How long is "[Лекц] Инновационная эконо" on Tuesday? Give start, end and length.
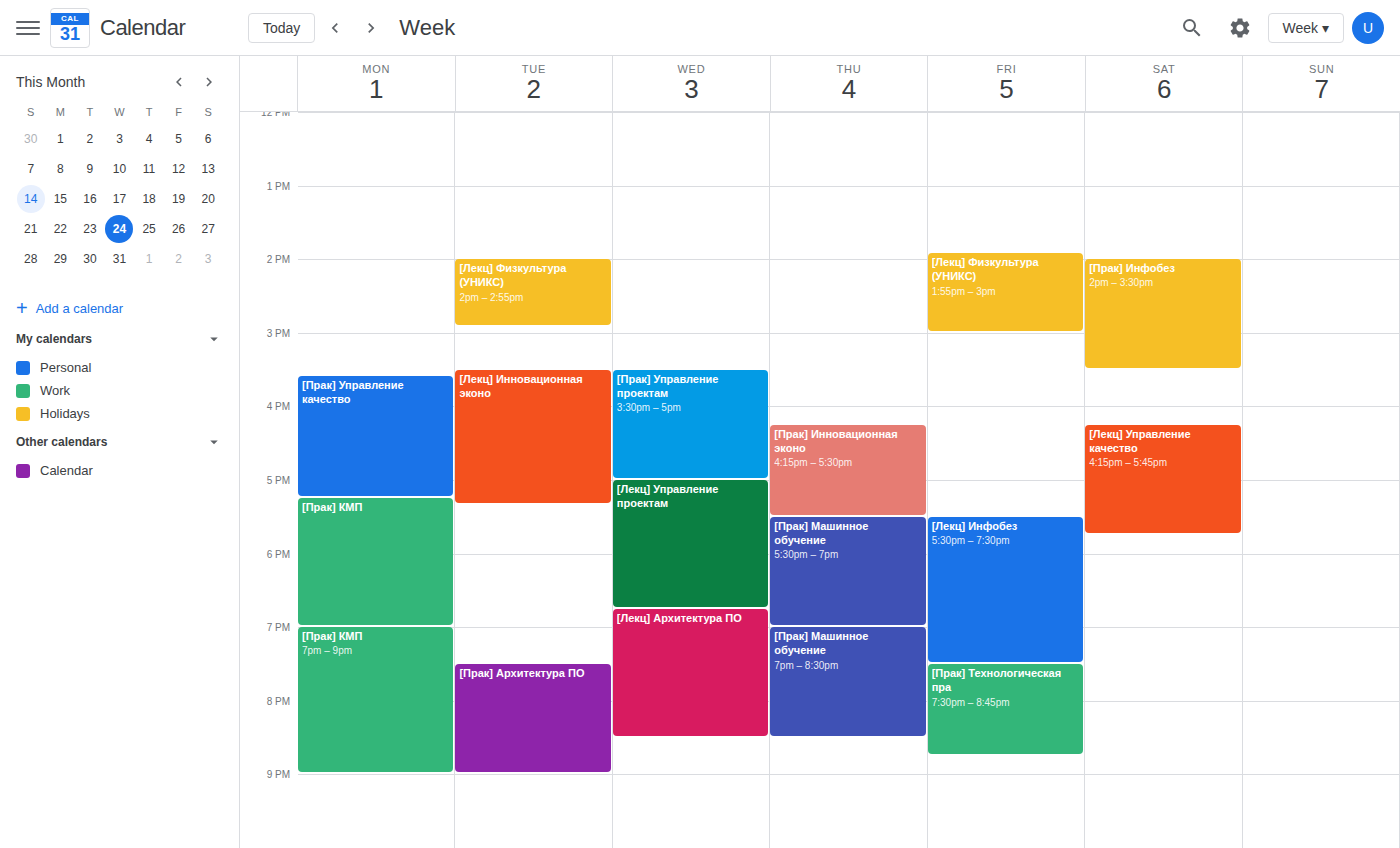
3:30 PM to 5:20 PM, 1 hour 50 minutes